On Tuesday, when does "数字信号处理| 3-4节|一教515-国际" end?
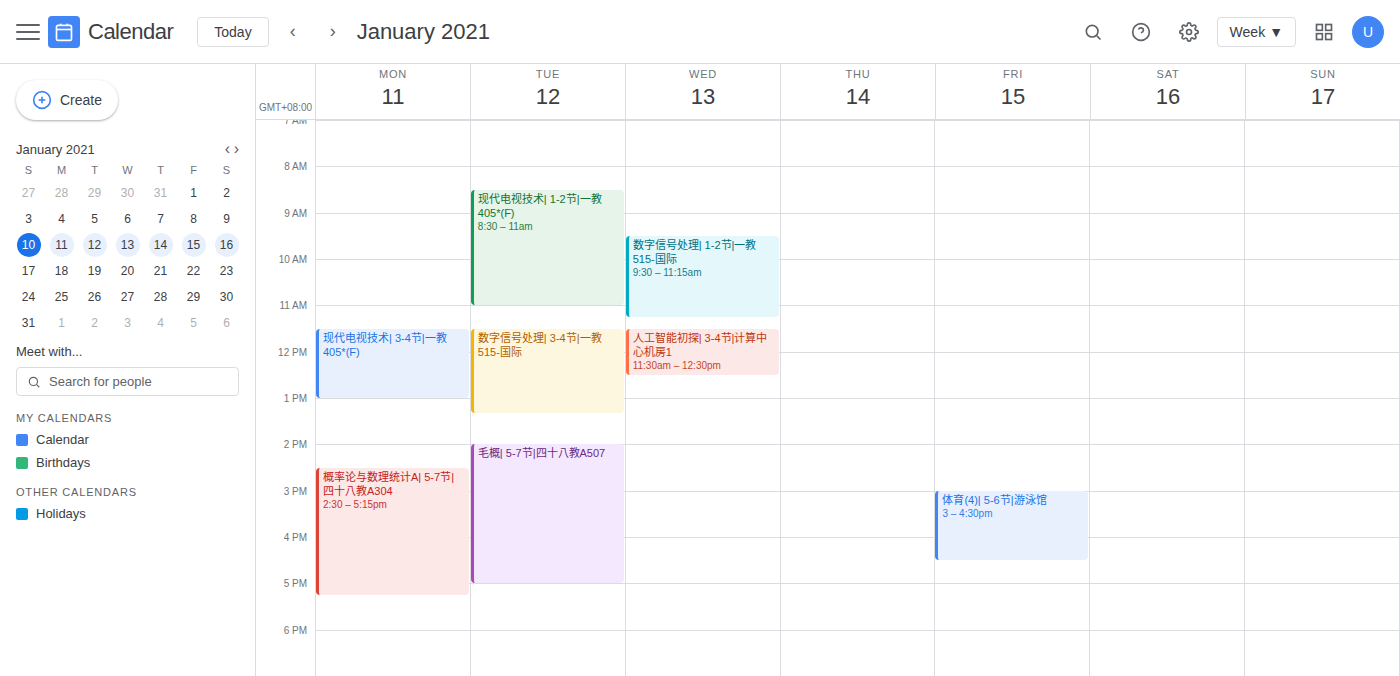
1:20 PM